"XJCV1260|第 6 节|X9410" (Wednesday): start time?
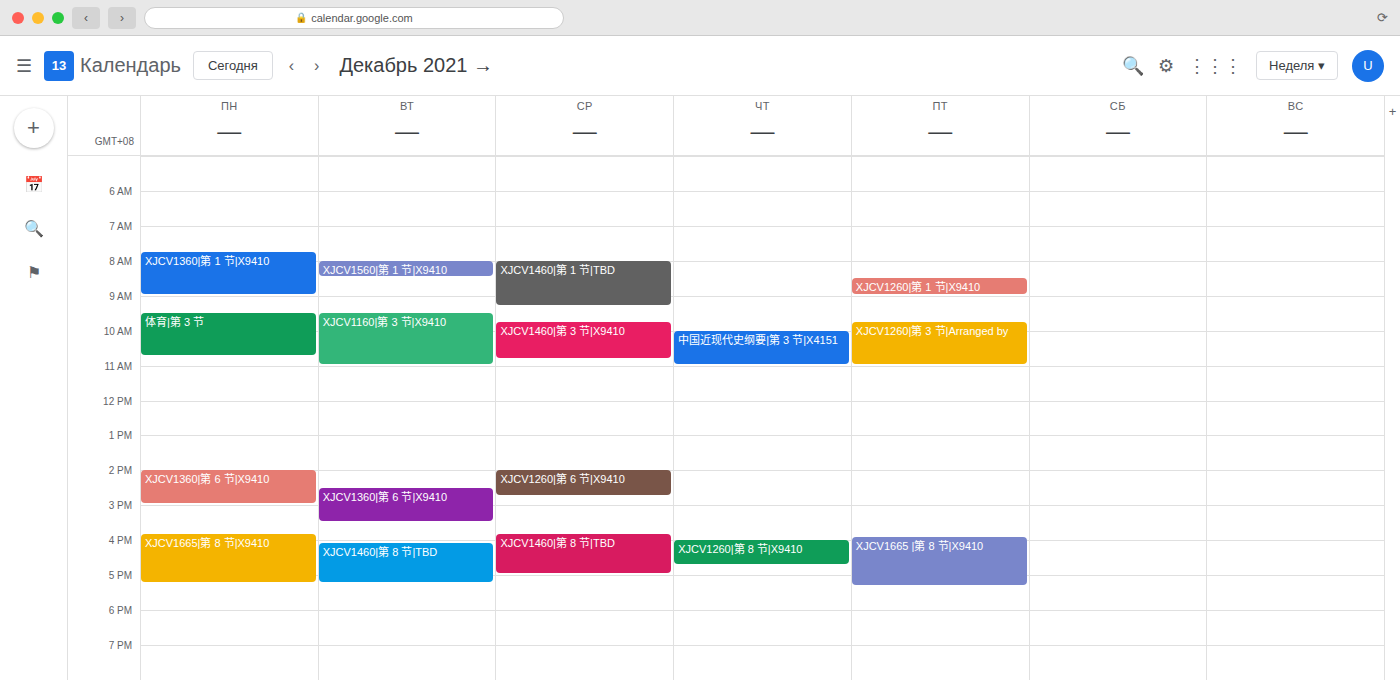
2:00 PM